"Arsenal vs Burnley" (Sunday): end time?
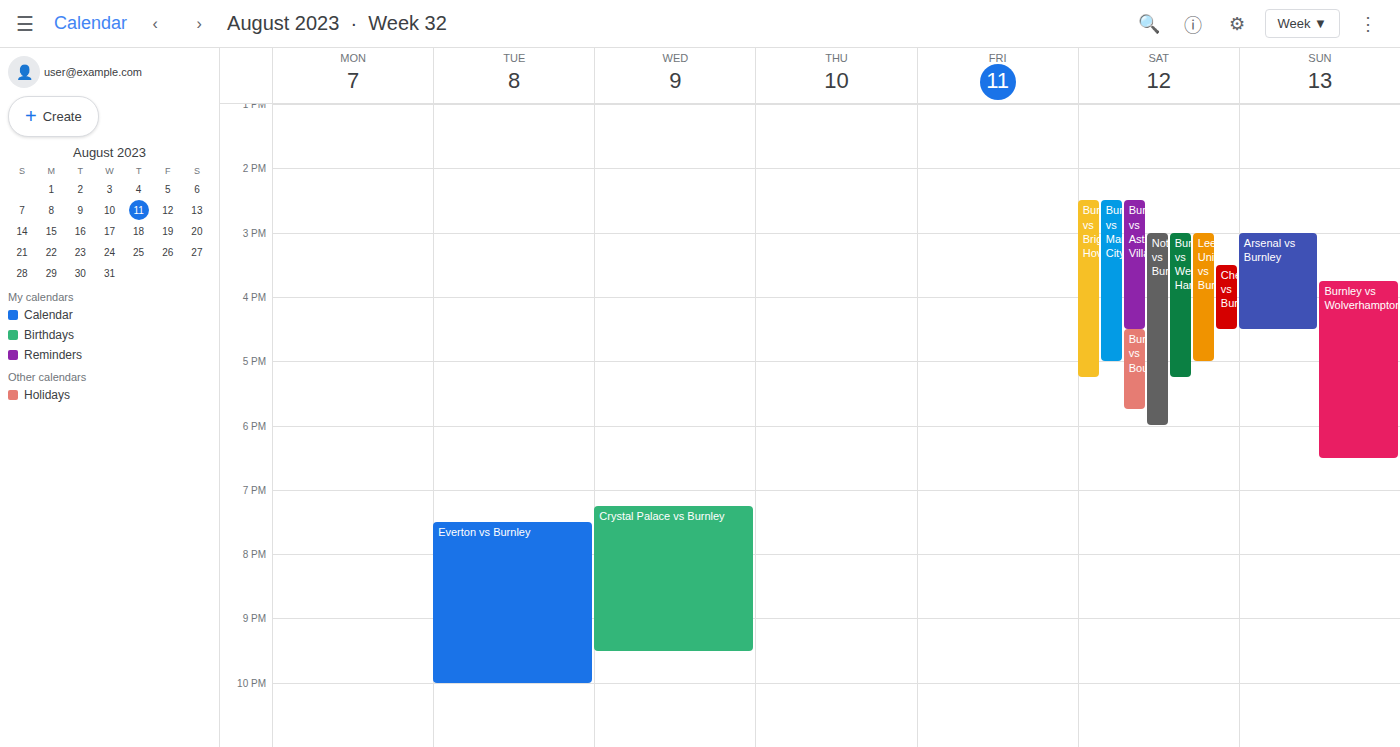
4:30 PM